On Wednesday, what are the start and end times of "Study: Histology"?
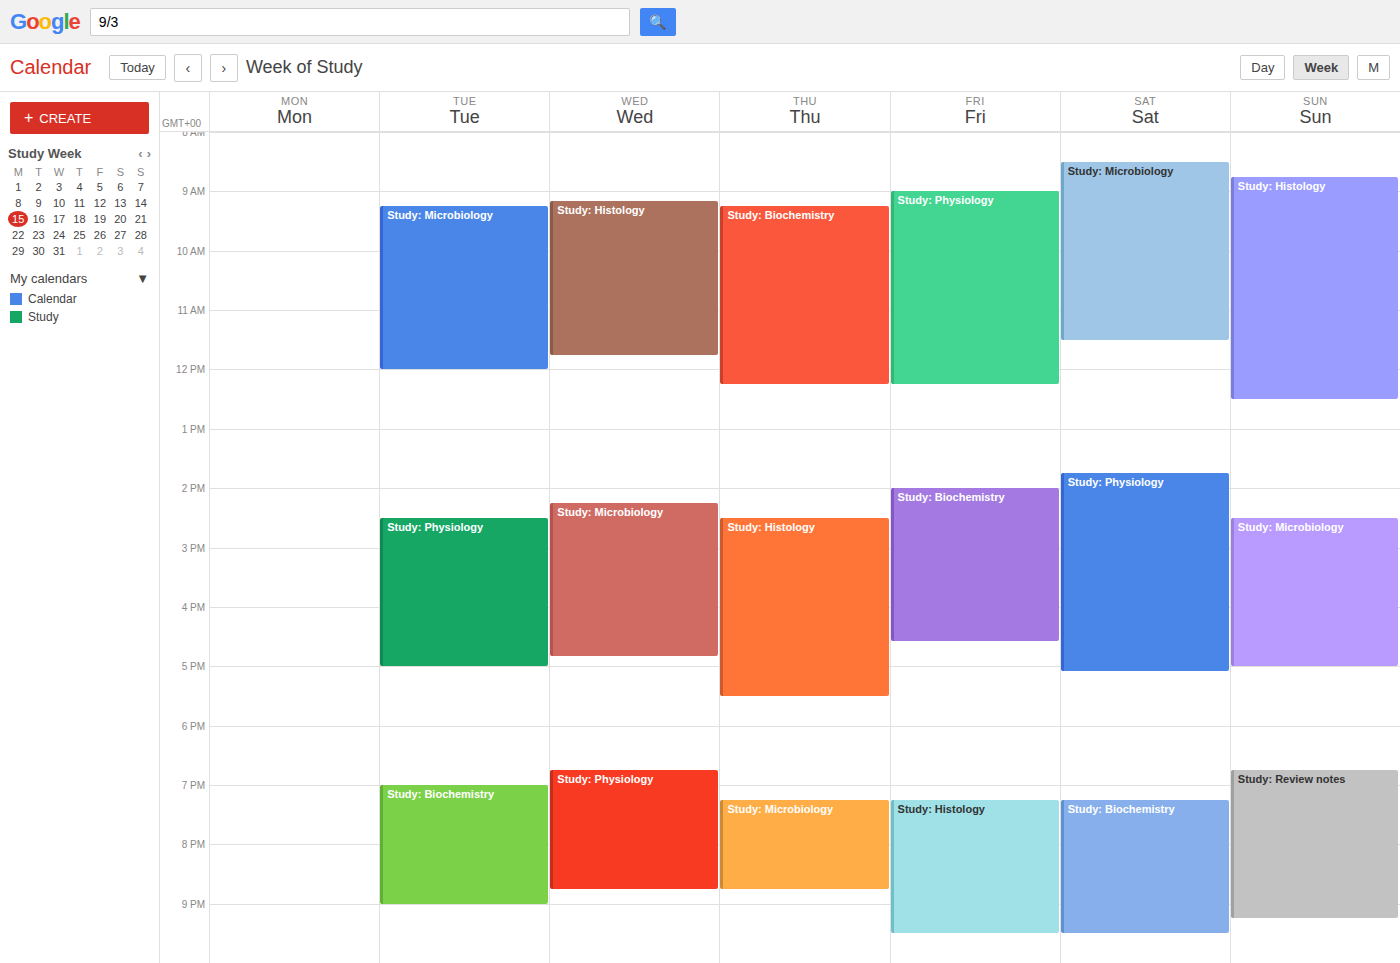
9:10 AM to 11:45 AM